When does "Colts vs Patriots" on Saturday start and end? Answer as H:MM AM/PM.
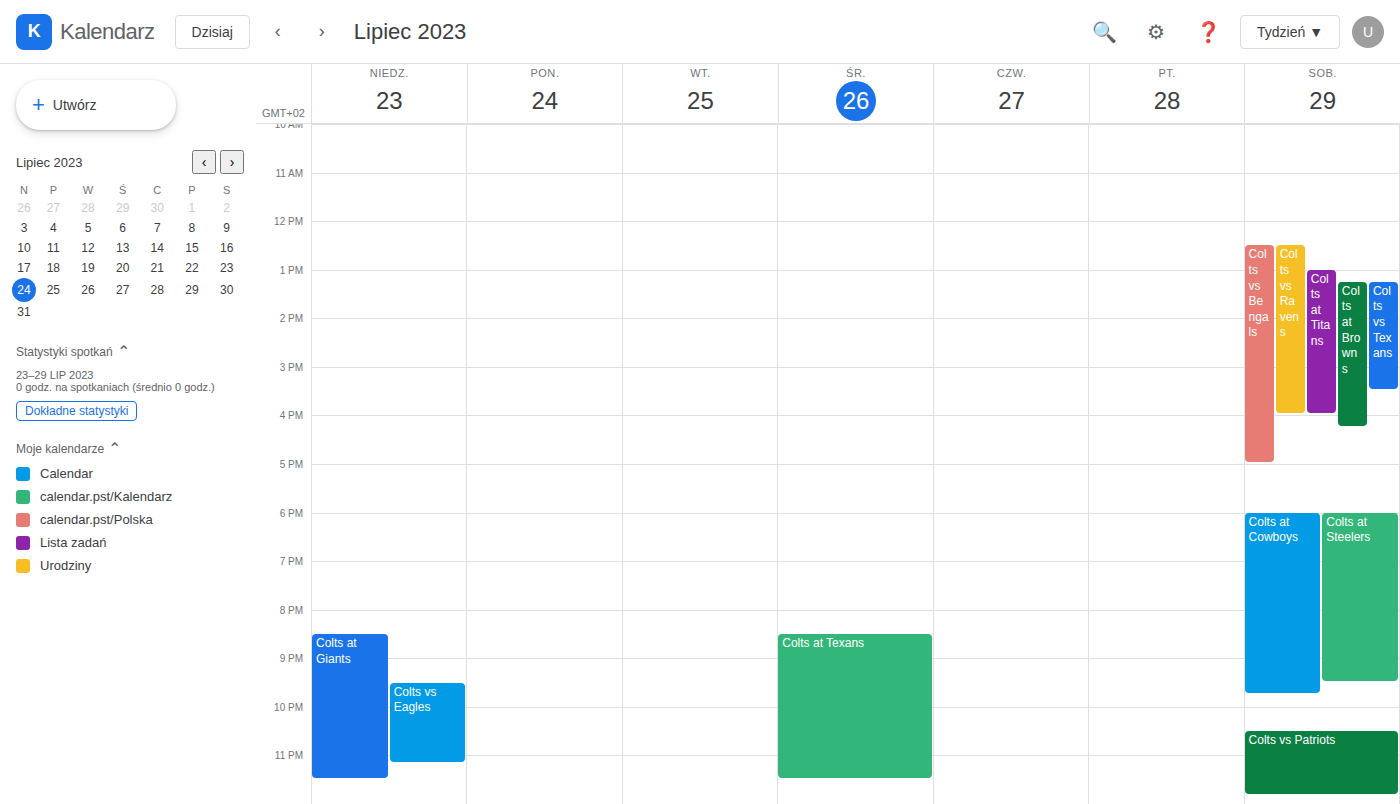
10:30 PM to 11:50 PM